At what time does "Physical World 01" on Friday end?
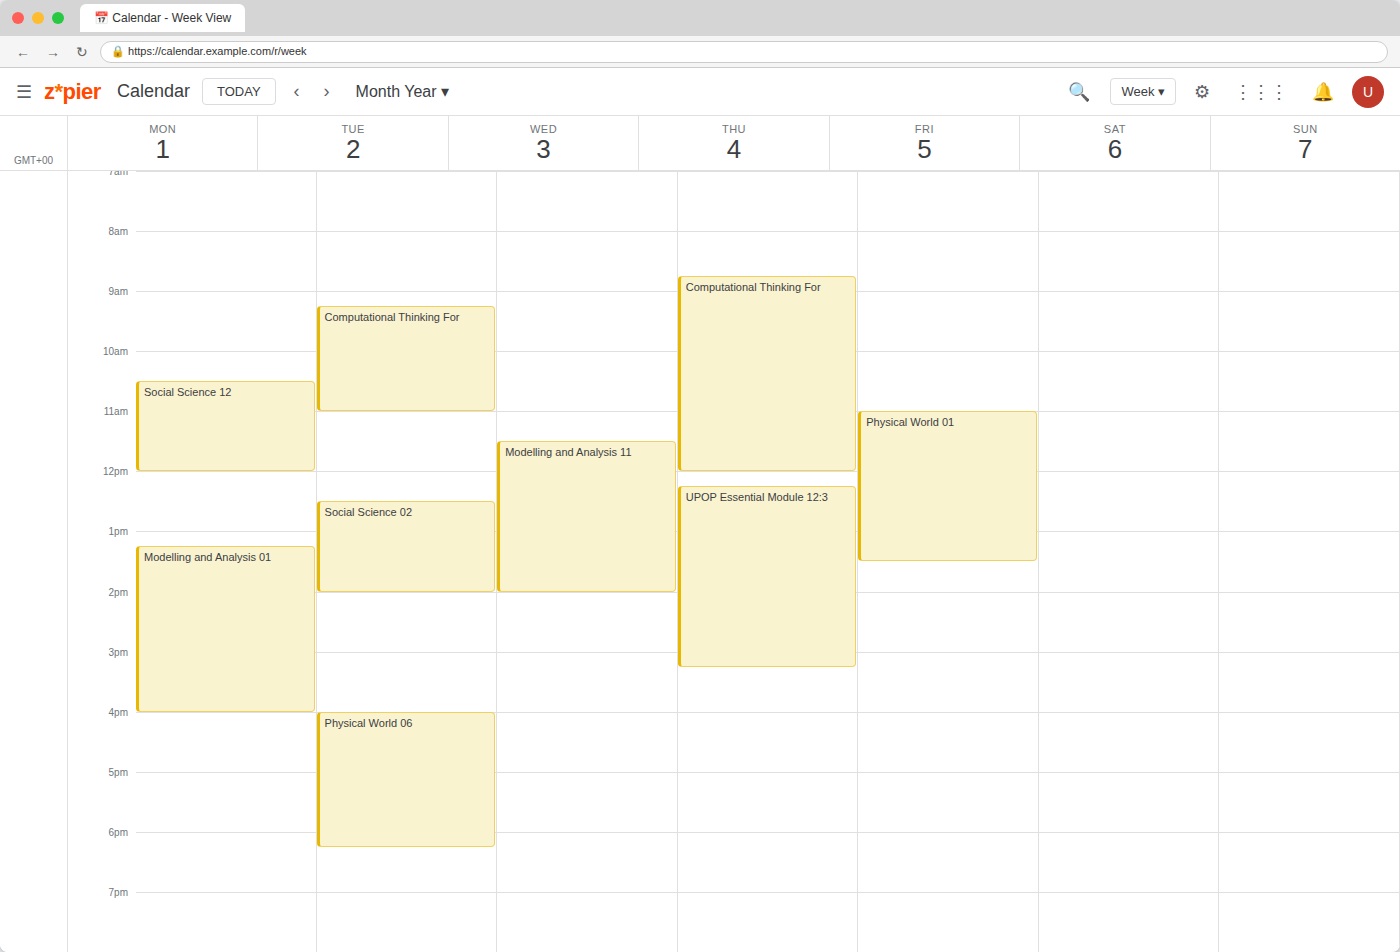
1:30 PM